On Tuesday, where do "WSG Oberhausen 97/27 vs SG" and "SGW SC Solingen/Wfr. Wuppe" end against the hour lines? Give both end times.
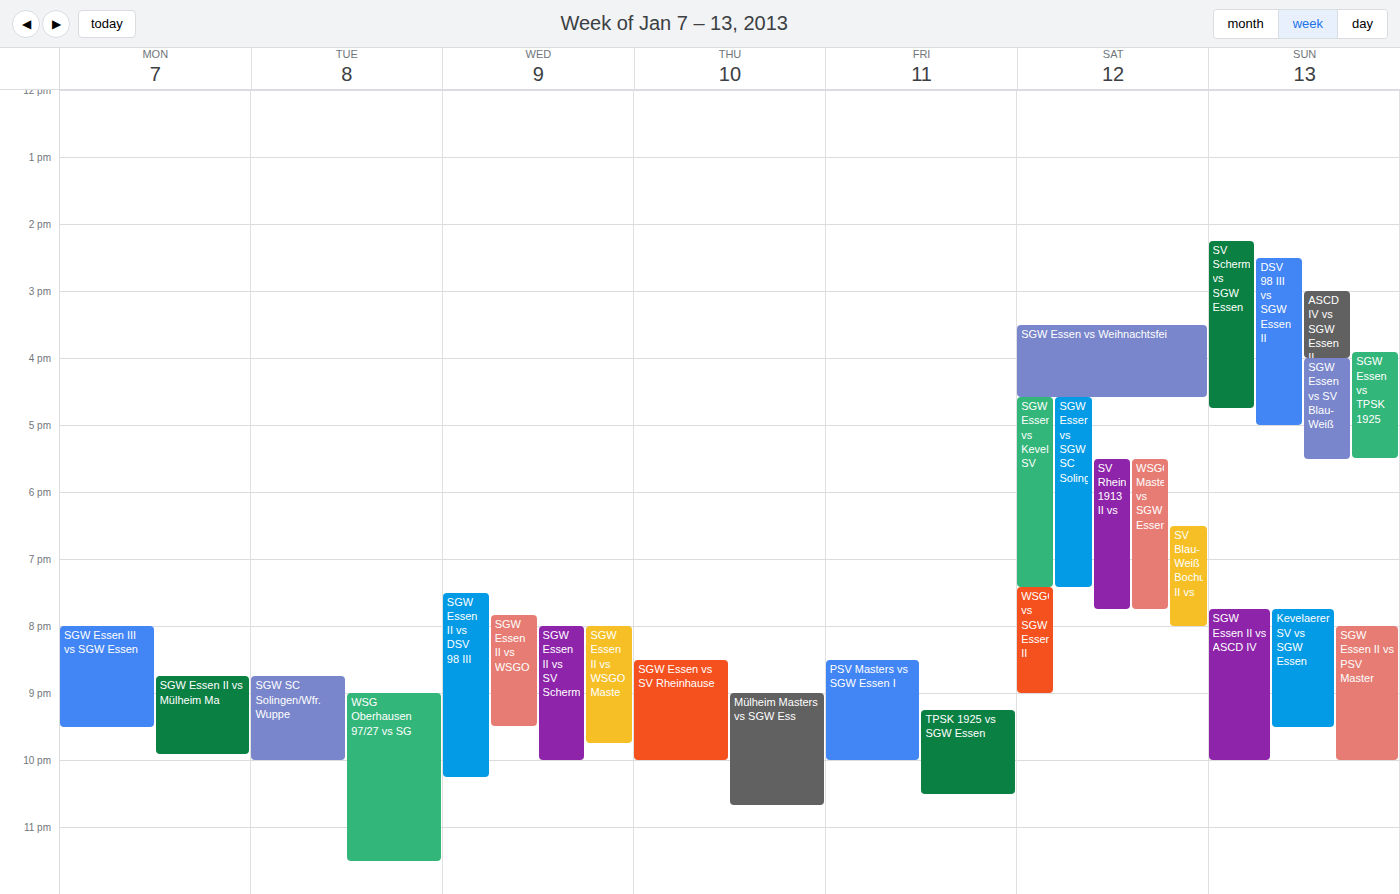
"WSG Oberhausen 97/27 vs SG": 11:30 PM, halfway between the 11 PM and 12 AM lines. "SGW SC Solingen/Wfr. Wuppe": 10:00 PM, exactly on the 10 PM line.